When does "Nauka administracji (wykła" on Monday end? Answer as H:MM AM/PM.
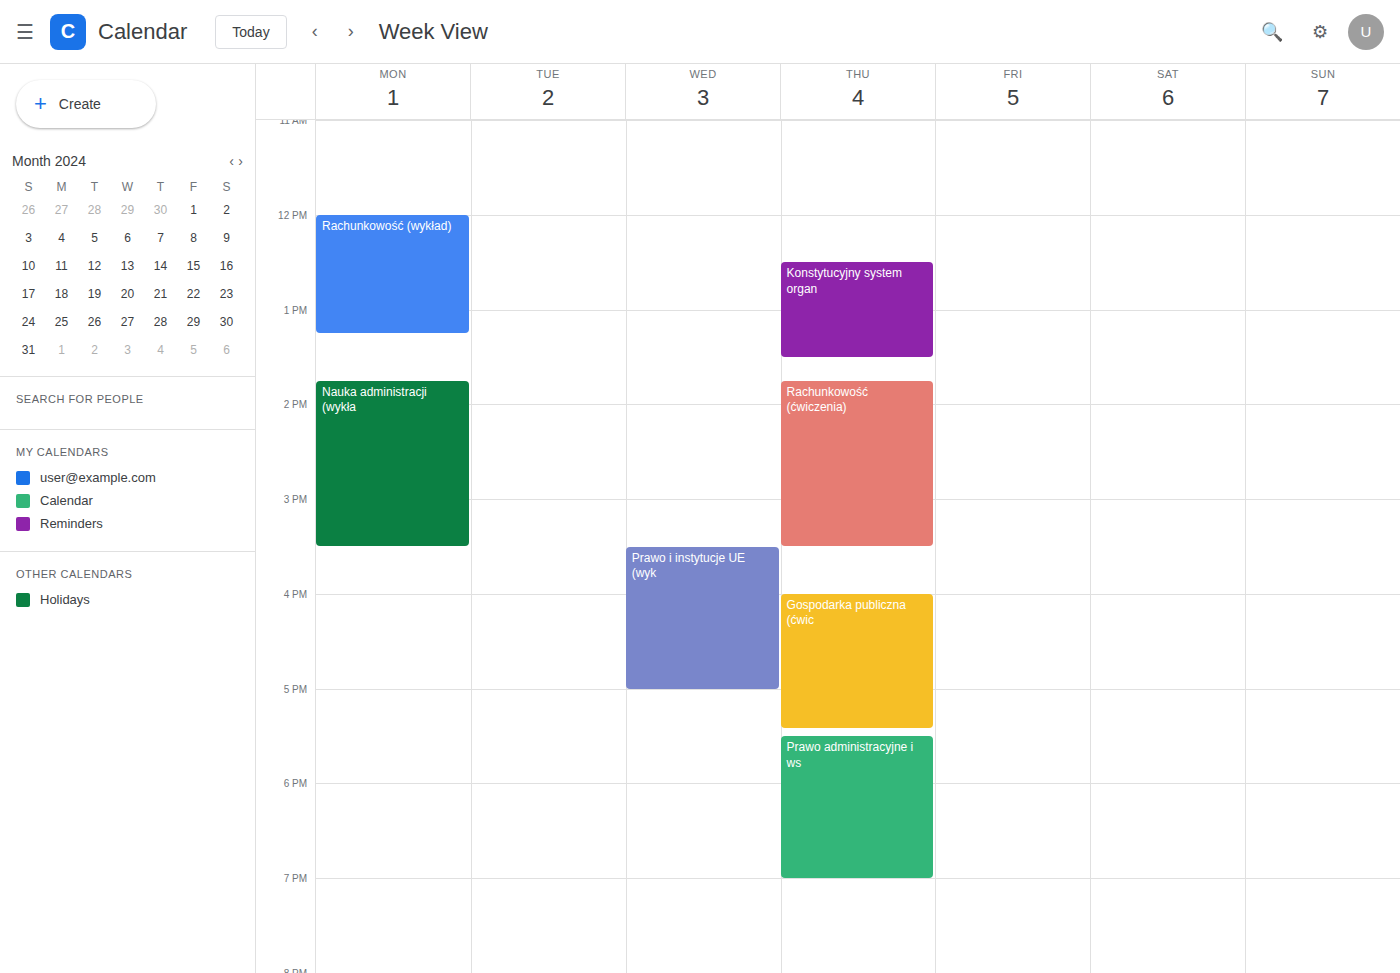
3:30 PM